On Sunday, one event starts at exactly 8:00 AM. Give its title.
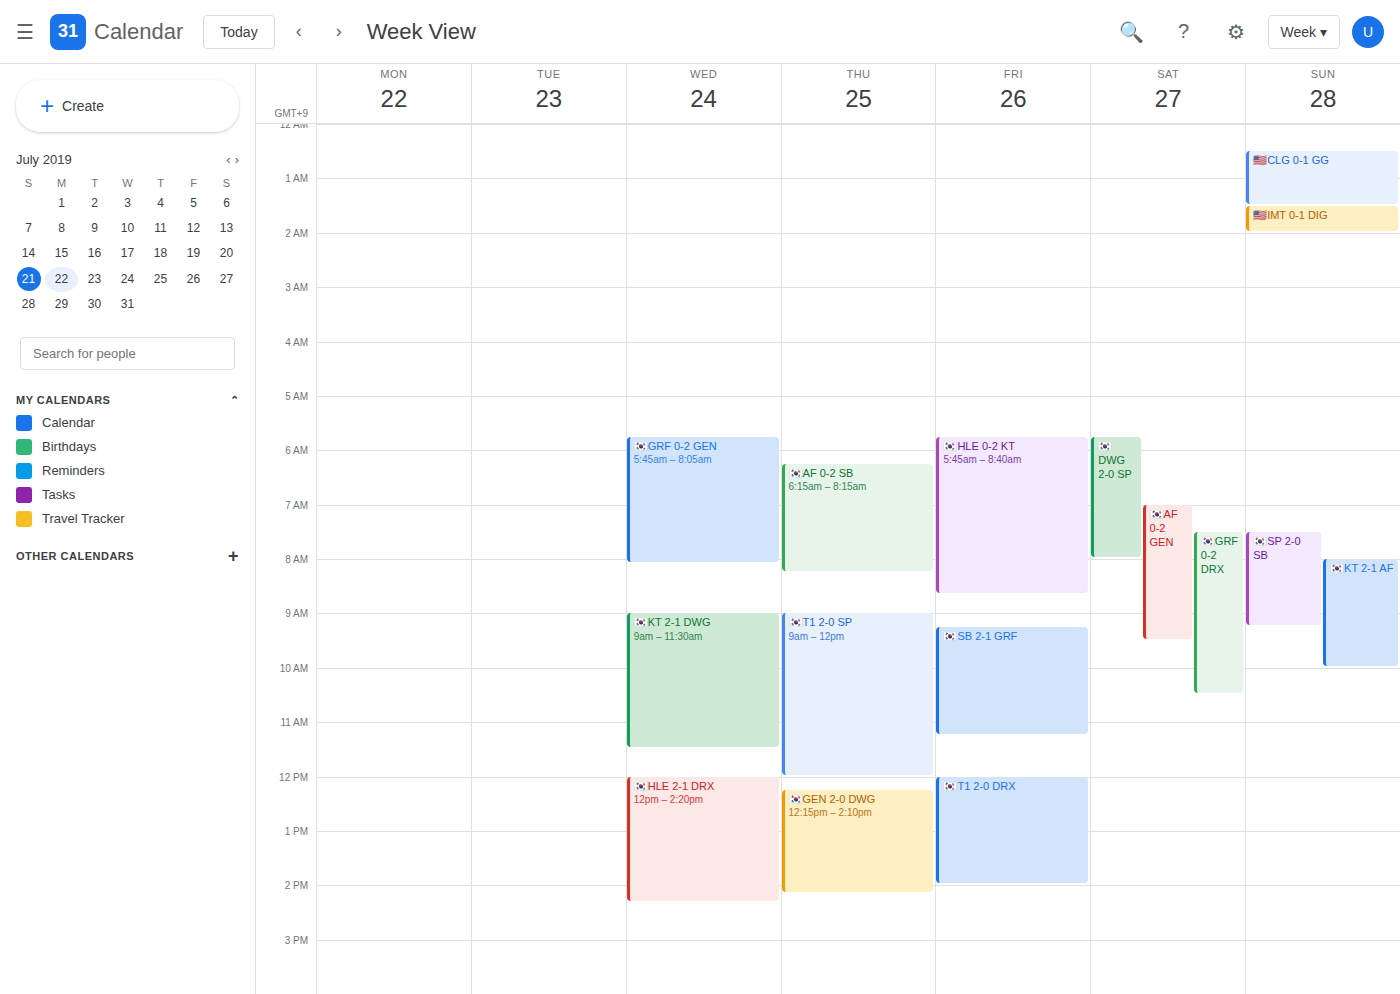
"🇰🇷KT 2-1 AF"